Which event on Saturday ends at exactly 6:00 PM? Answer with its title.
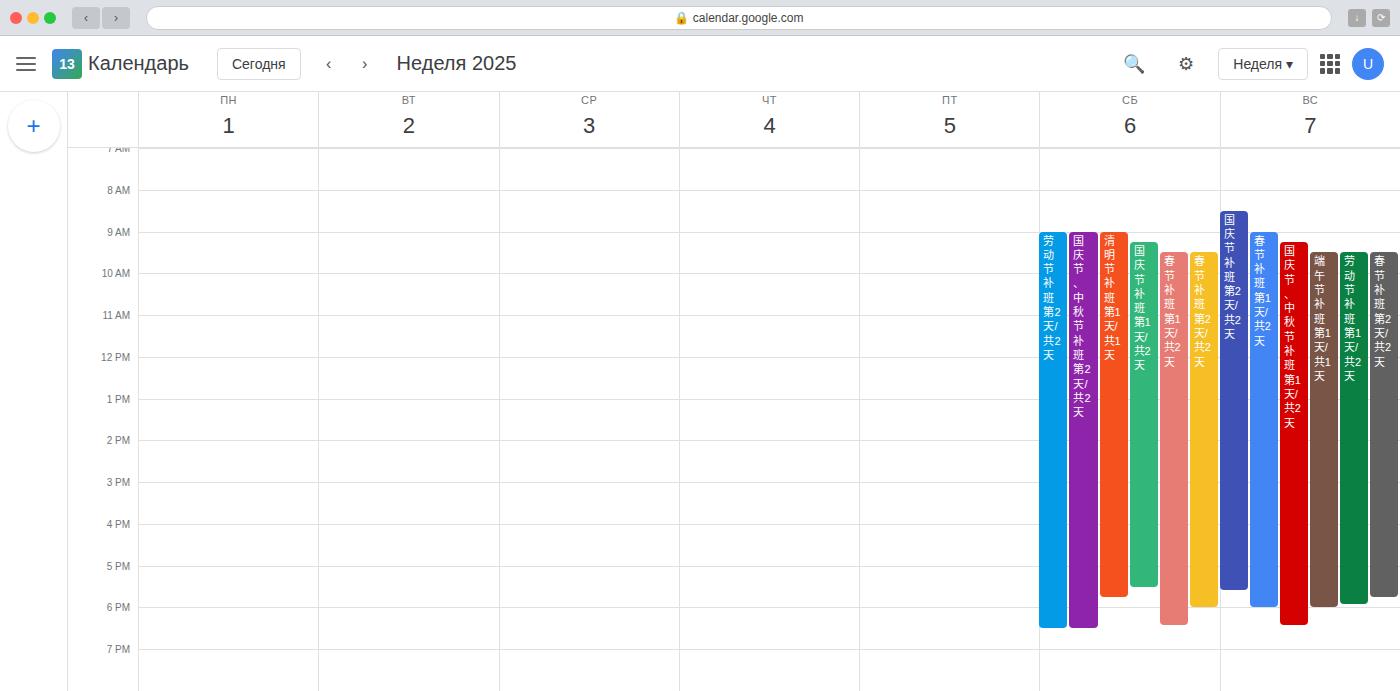
"春节 补班 第2天/共2天"